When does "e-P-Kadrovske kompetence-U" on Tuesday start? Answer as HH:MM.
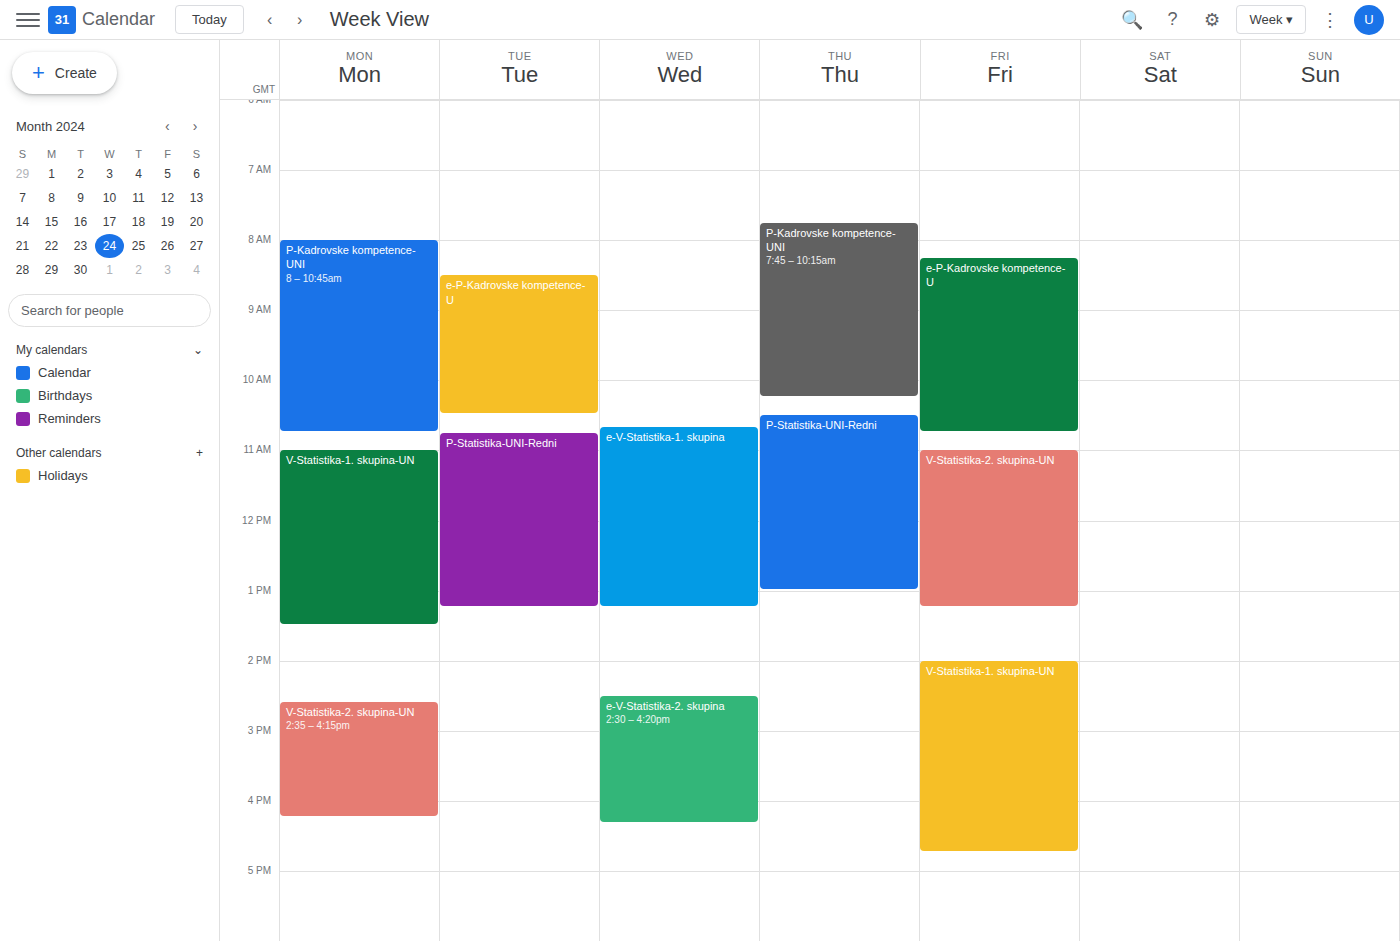
08:30